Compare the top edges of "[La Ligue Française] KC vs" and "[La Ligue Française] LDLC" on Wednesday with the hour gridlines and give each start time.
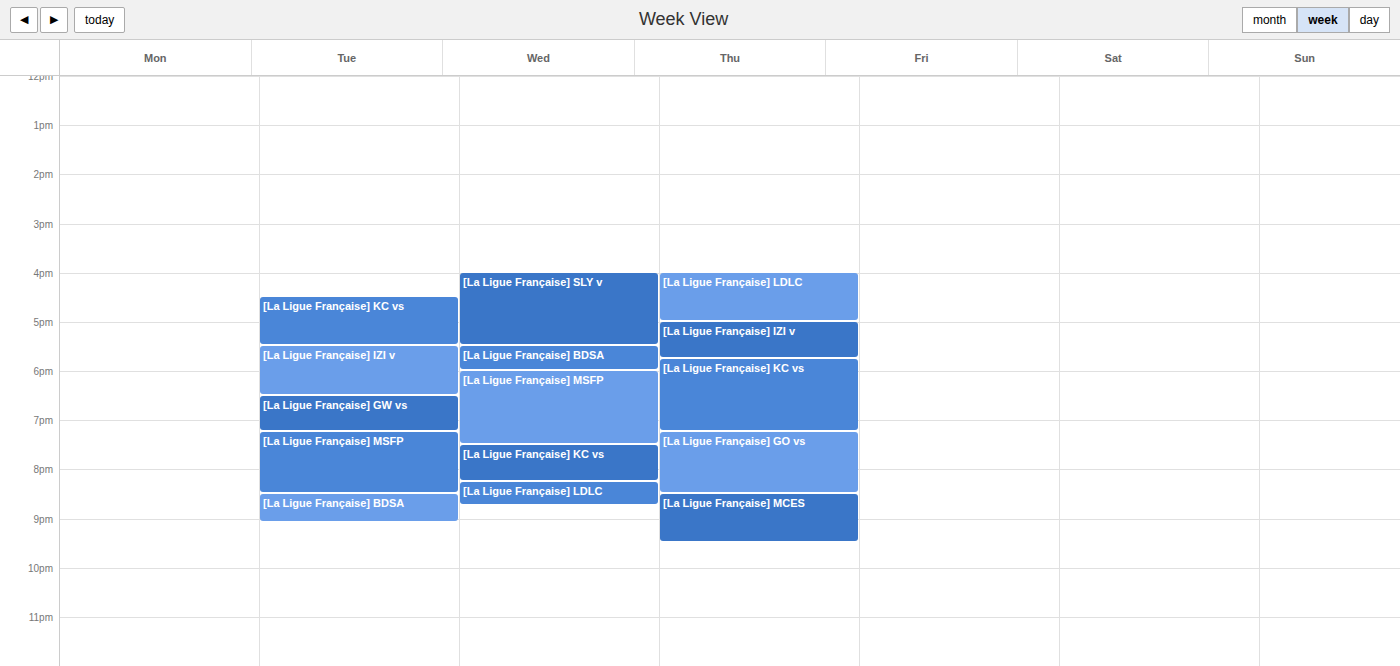
"[La Ligue Française] KC vs": 19:30, halfway between the 19:00 and 20:00 lines. "[La Ligue Française] LDLC": 20:15, neither: a quarter of the way from the 20:00 line to the 21:00 line.